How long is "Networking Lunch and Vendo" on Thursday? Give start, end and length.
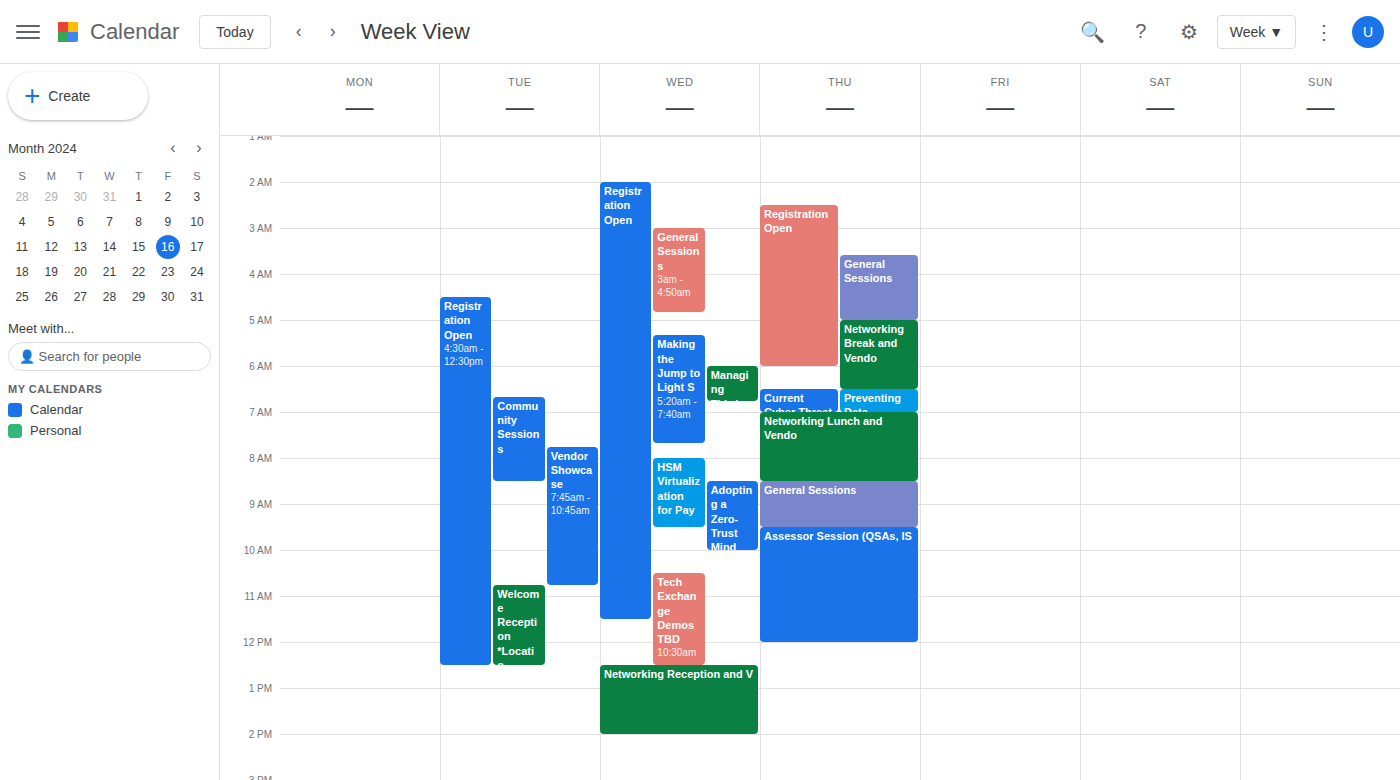
7:00 AM to 8:30 AM, 1 hour 30 minutes